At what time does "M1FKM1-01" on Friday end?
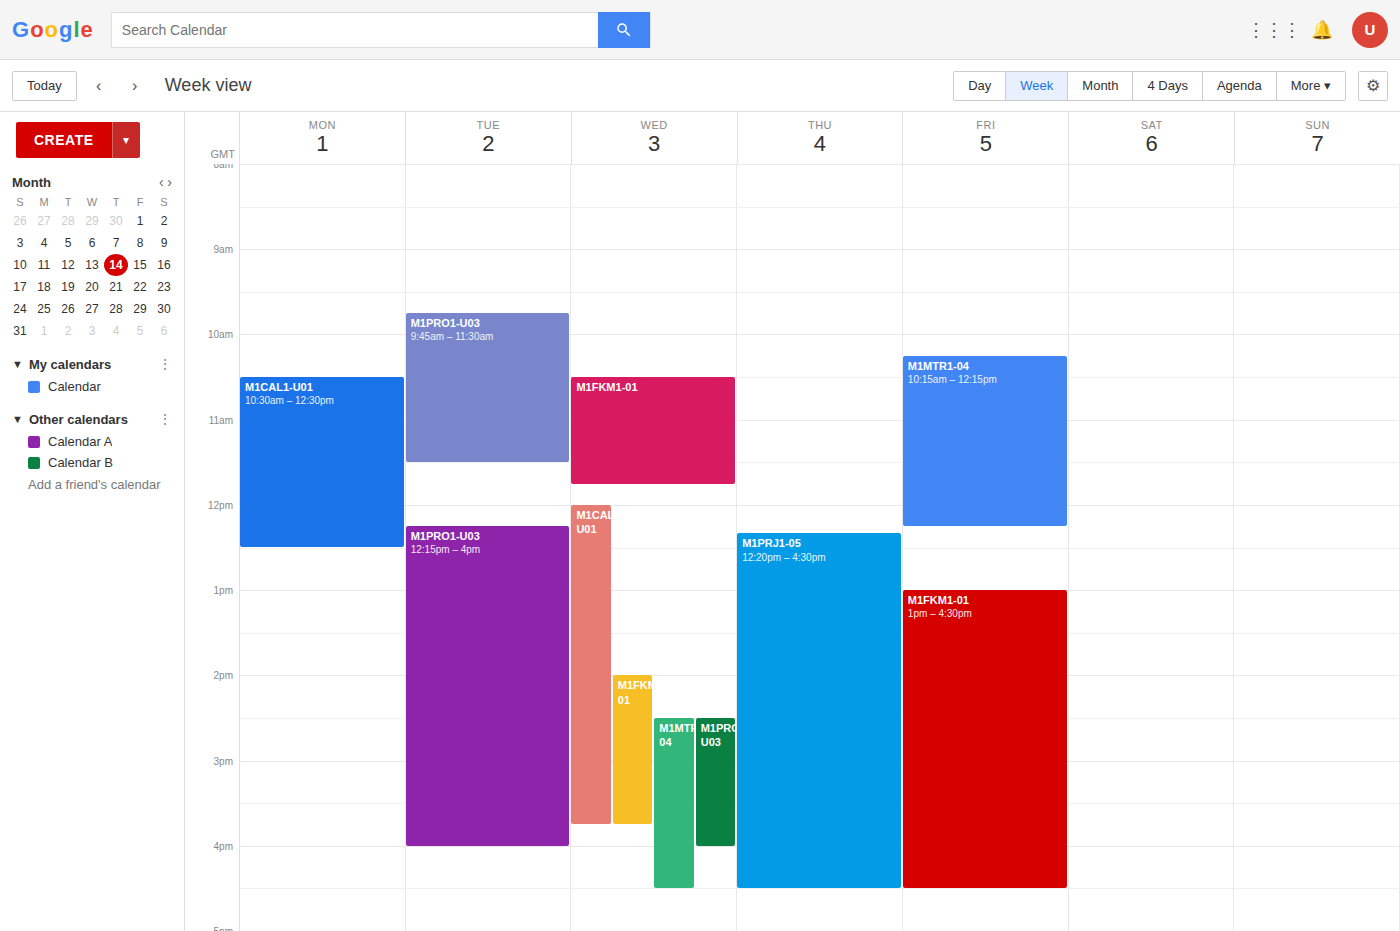
4:30 PM